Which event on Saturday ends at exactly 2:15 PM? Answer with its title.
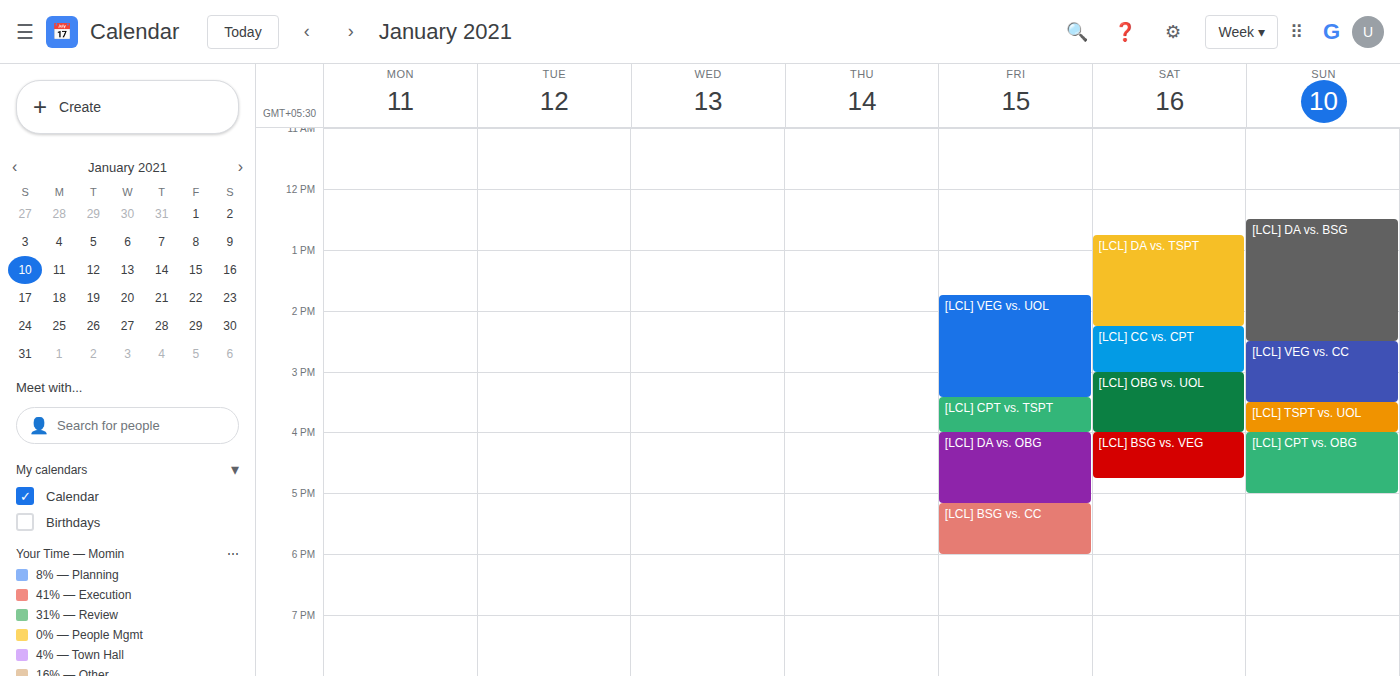
"[LCL] DA vs. TSPT"